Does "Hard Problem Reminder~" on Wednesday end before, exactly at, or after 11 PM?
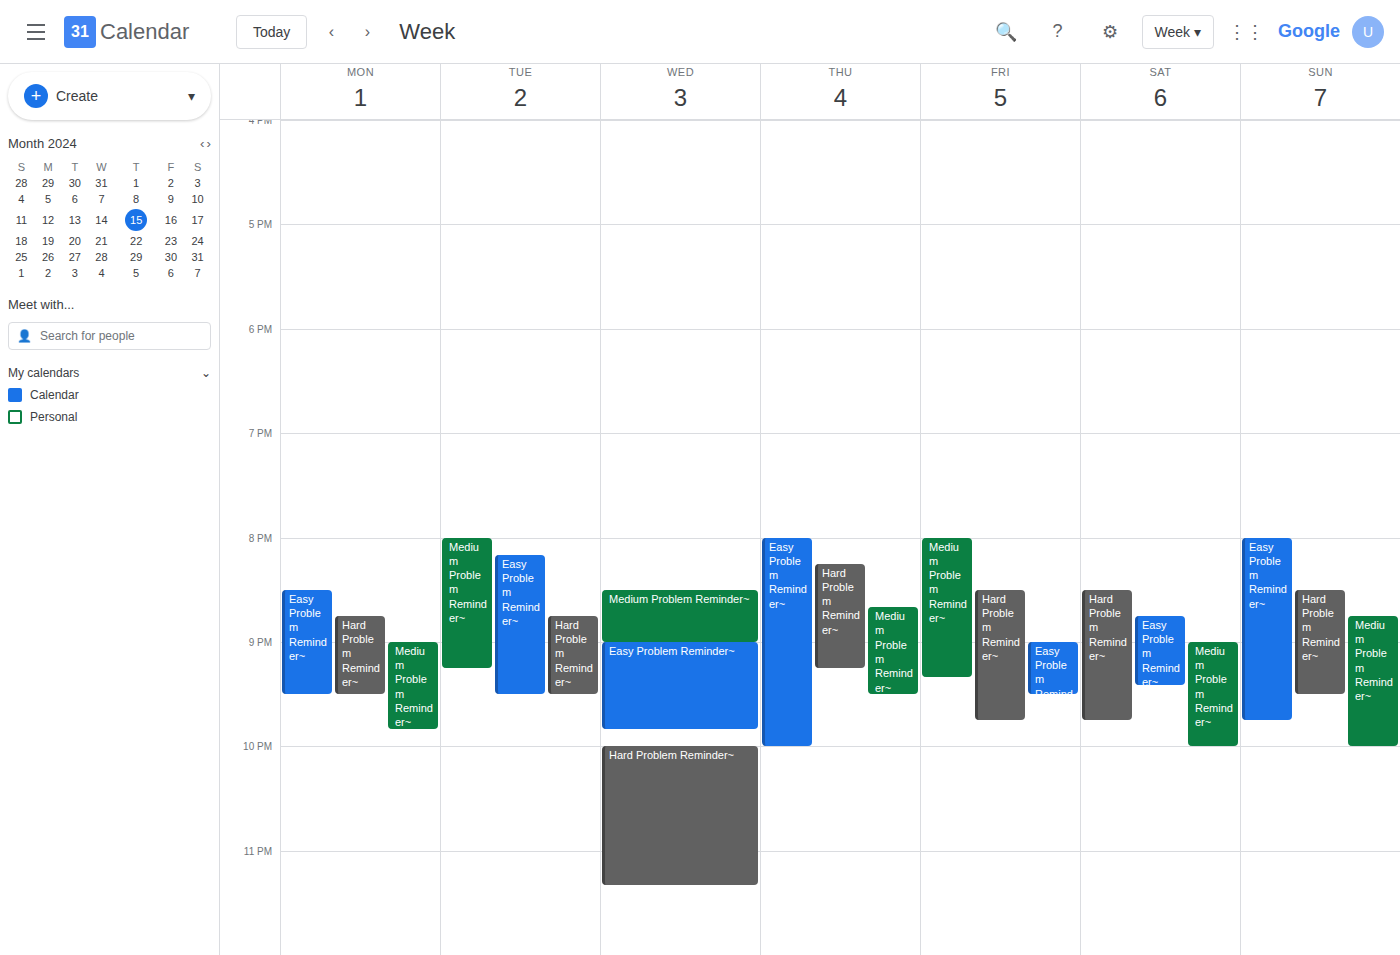
11:20 PM -- after 11 PM, 20 minutes below the 11 PM line.